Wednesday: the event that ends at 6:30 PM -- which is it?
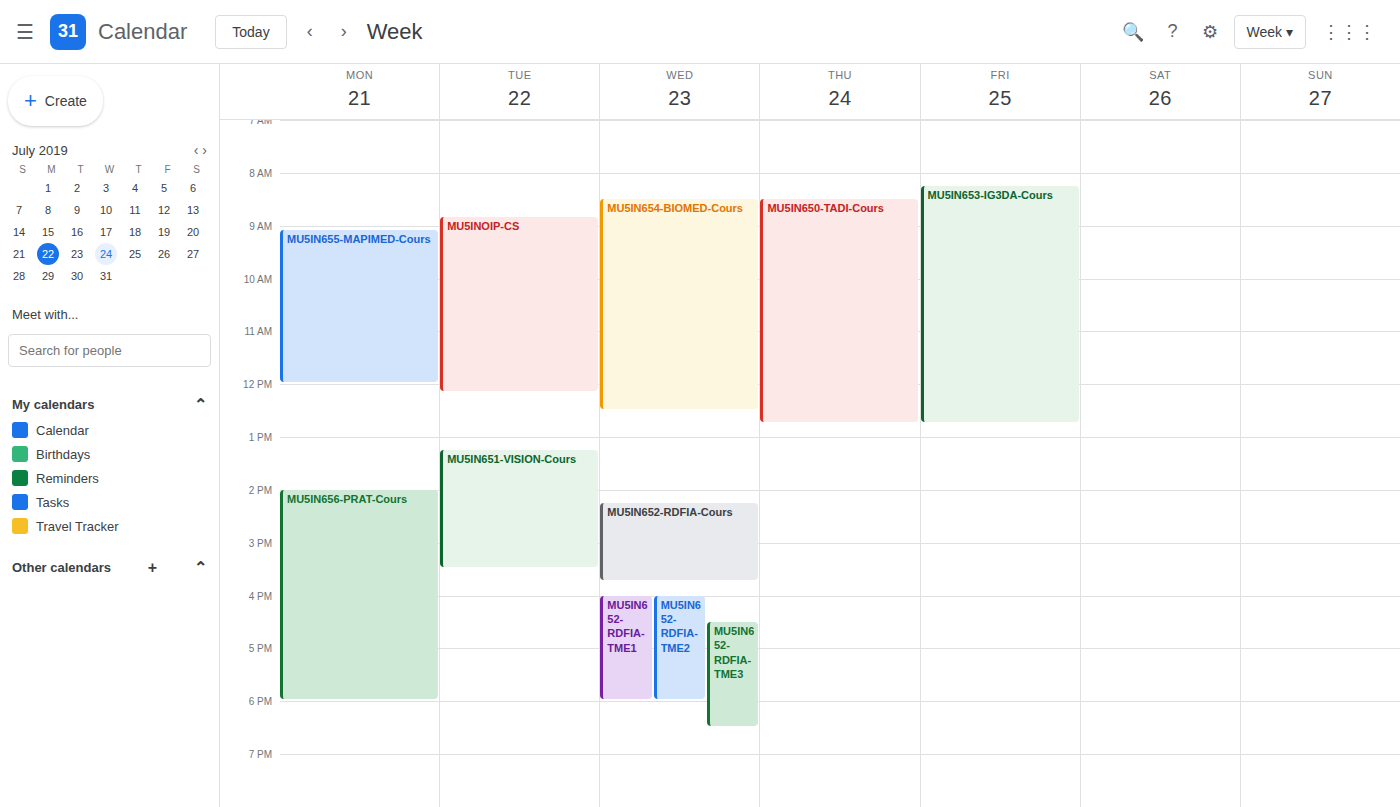
"MU5IN652-RDFIA-TME3"